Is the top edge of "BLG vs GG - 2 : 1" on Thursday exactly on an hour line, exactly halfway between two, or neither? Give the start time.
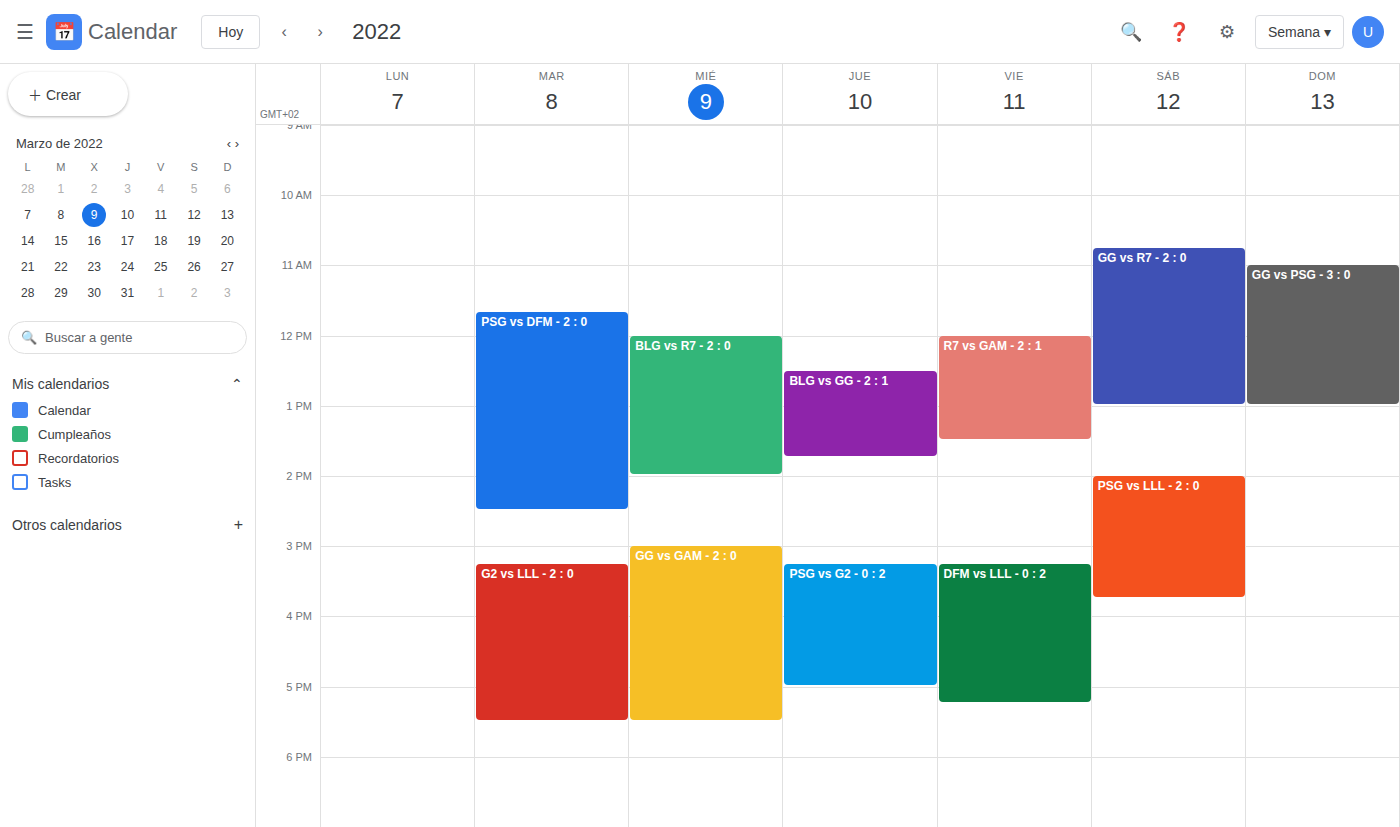
12:30 PM -- halfway between the 12 PM and 1 PM lines.